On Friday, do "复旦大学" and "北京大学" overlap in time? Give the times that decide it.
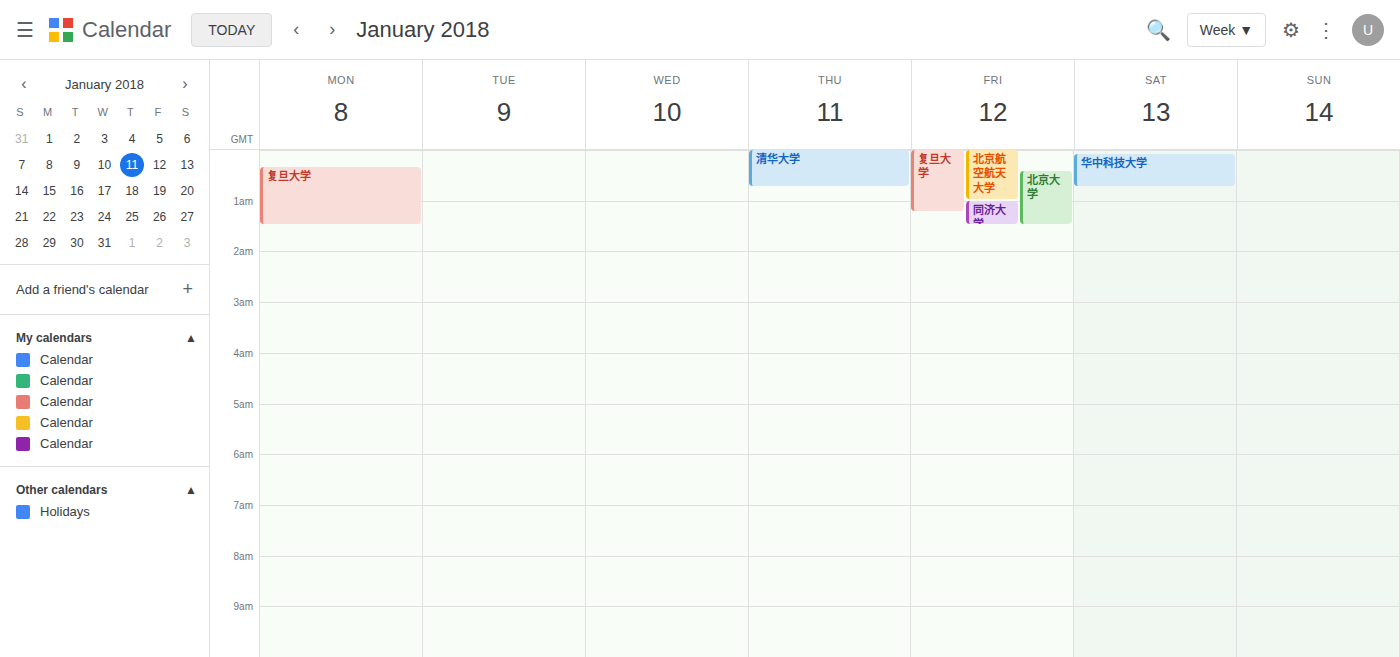
"北京大学" starts at 12:25 AM, before "复旦大学" ends at 1:15 AM -- they overlap.